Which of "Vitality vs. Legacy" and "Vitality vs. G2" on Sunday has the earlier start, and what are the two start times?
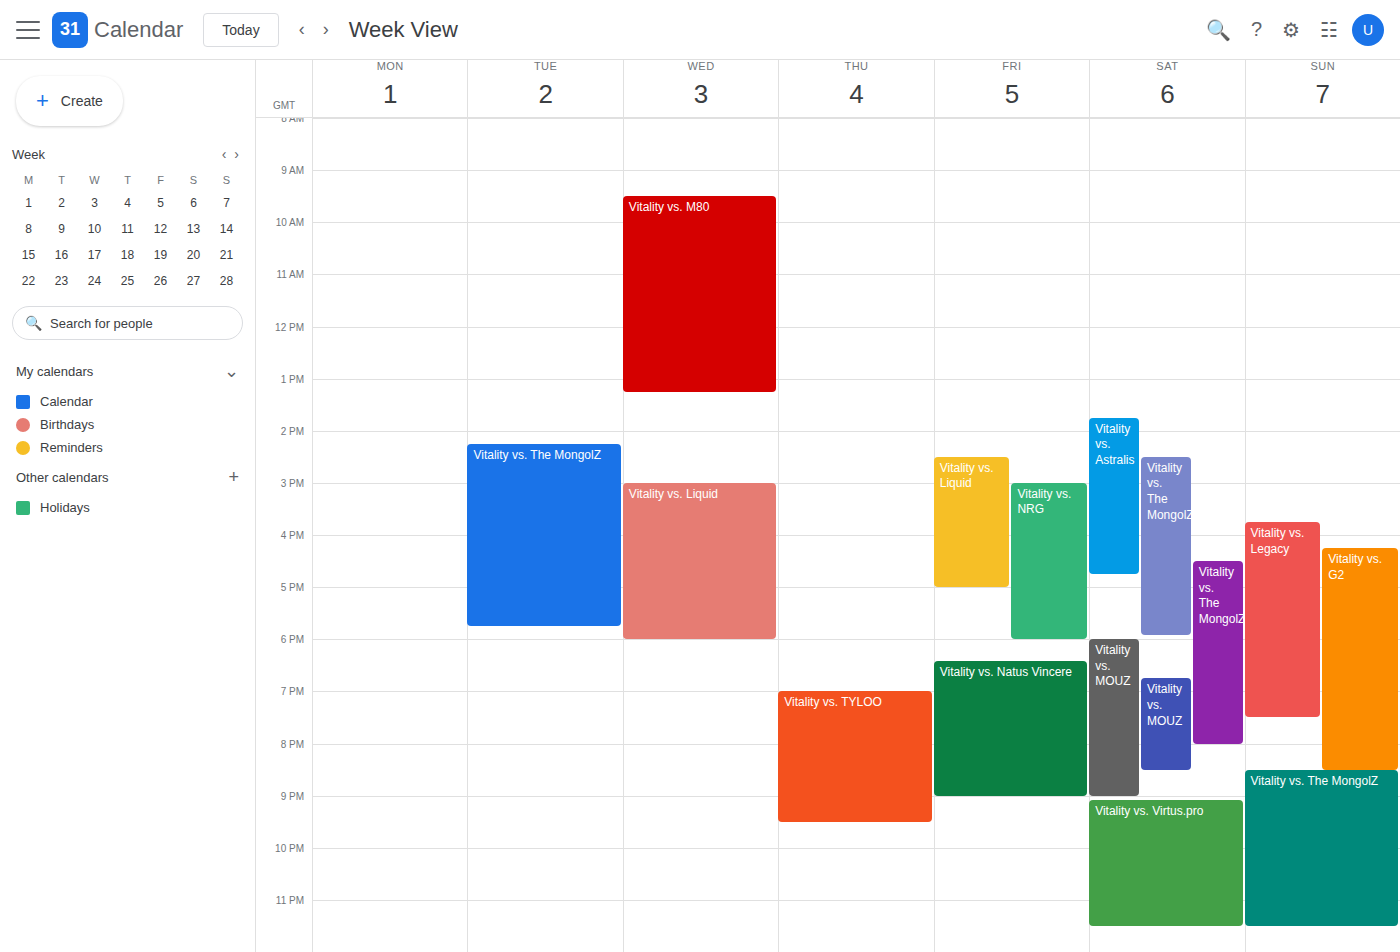
"Vitality vs. Legacy" 3:45 PM; "Vitality vs. G2" 4:15 PM.